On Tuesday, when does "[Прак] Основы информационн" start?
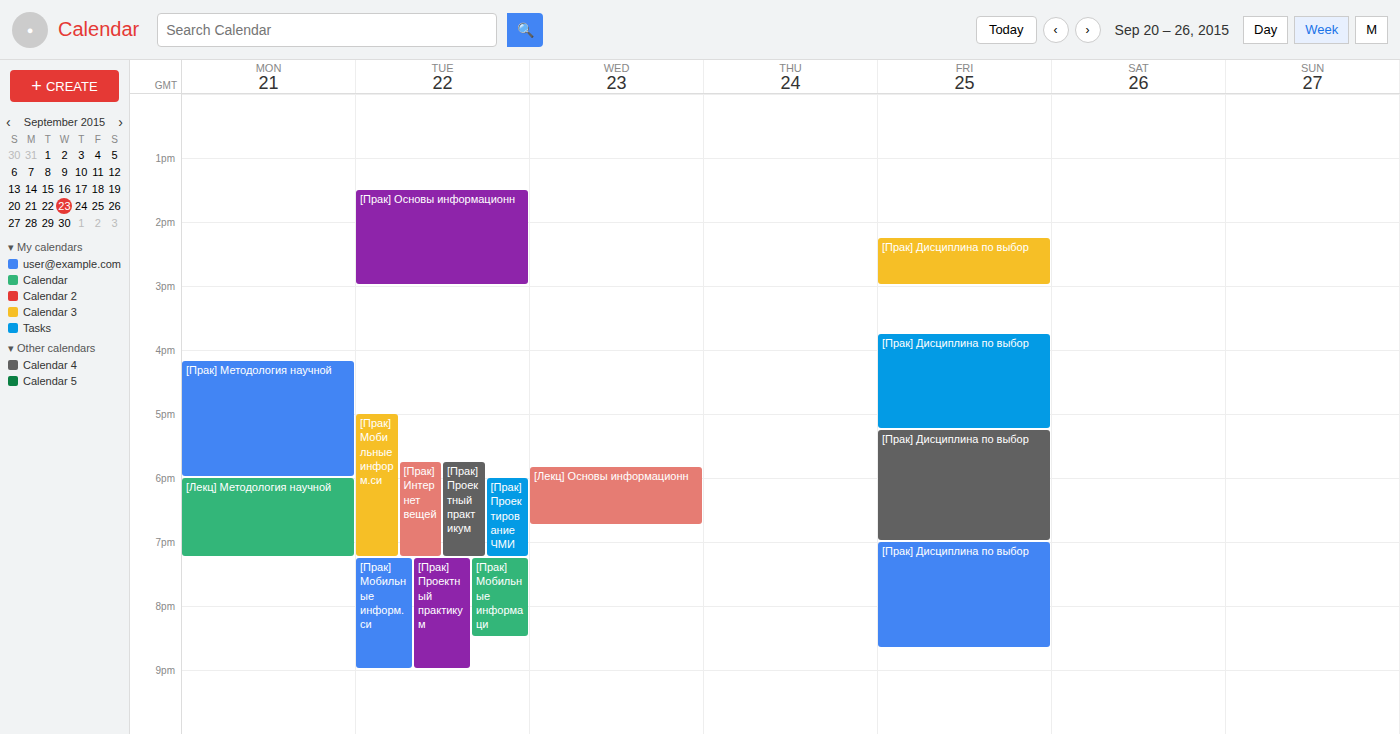
1:30 PM